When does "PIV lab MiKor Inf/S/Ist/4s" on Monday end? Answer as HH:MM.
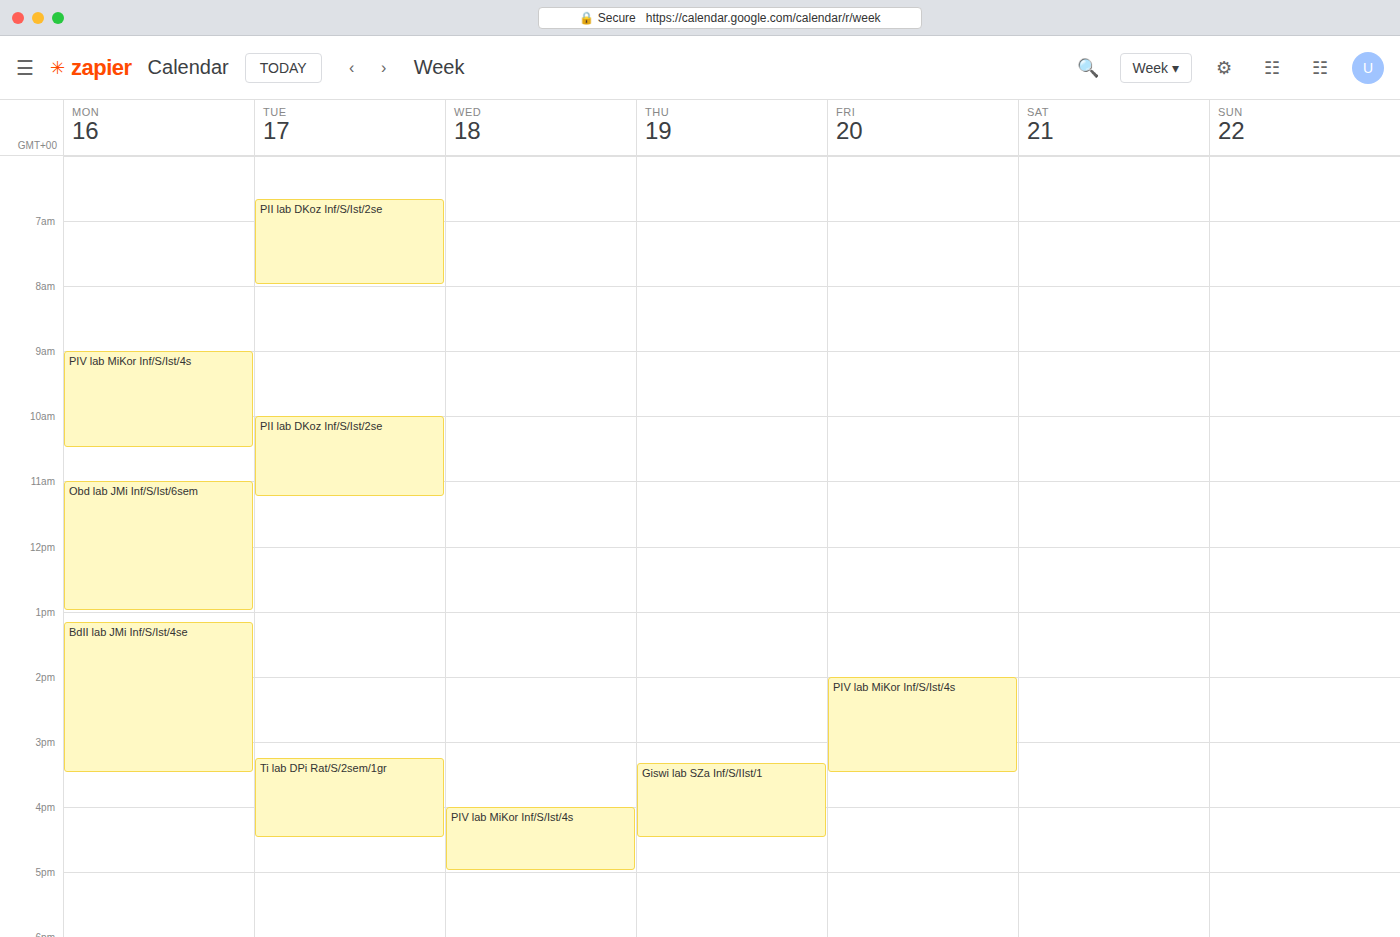
10:30